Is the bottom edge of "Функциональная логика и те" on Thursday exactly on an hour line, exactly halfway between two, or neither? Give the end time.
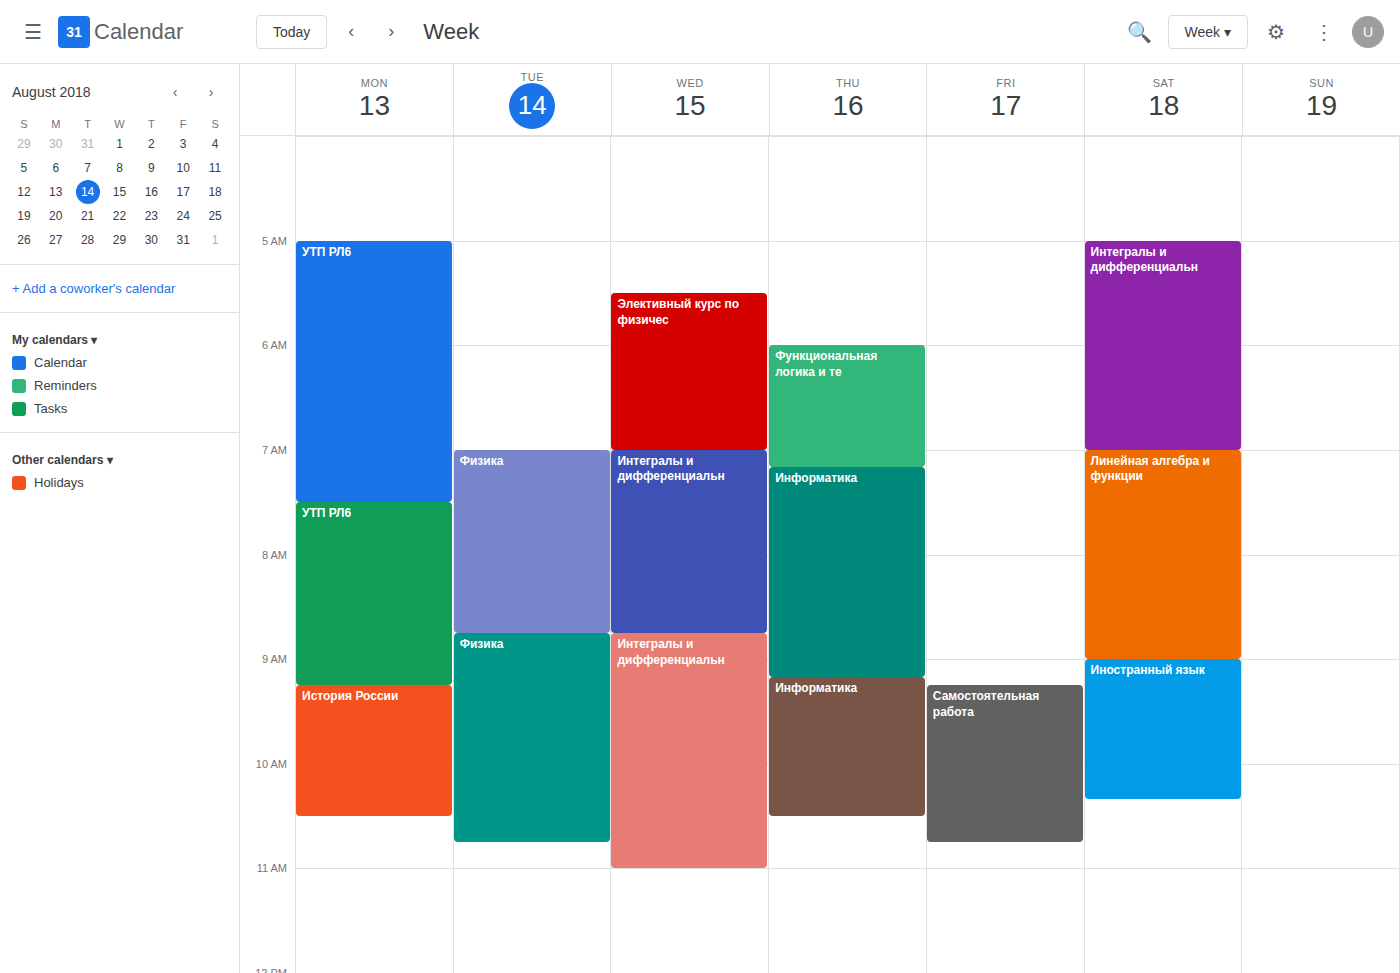
7:10 AM -- neither: 10 minutes below the 7 AM line and 50 minutes above the 8 AM line.